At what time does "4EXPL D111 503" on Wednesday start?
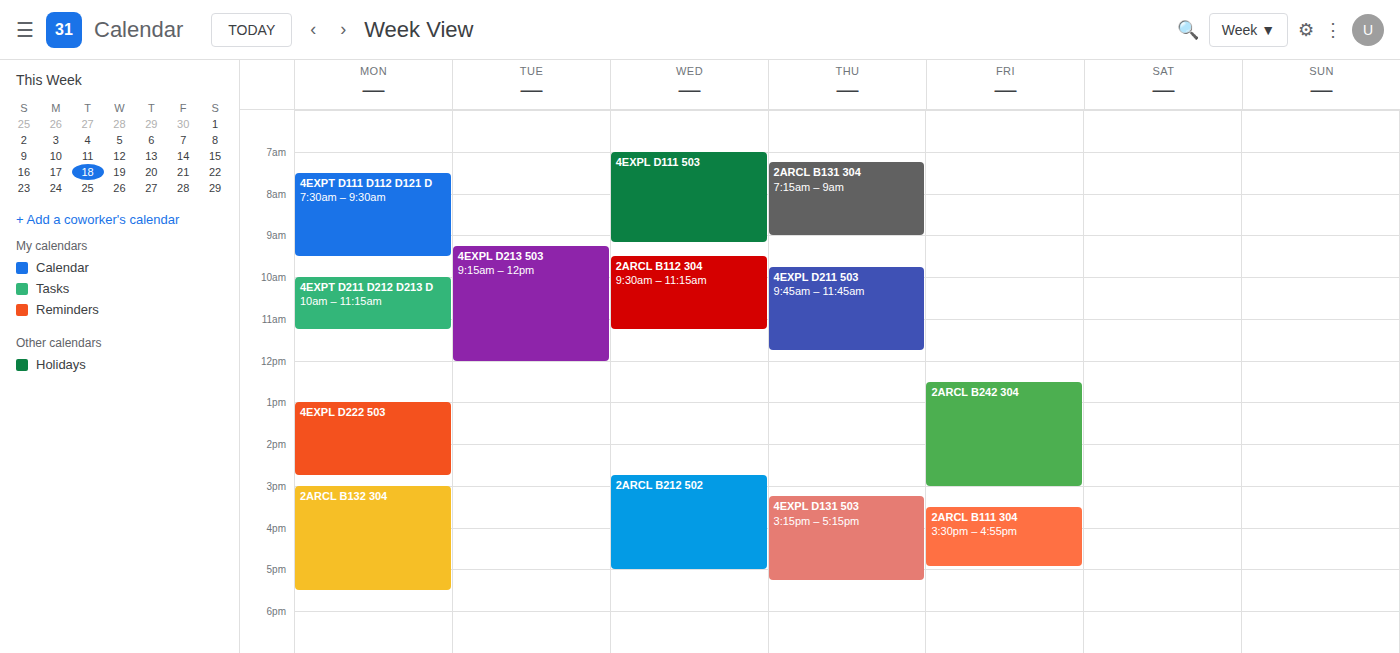
7:00 AM